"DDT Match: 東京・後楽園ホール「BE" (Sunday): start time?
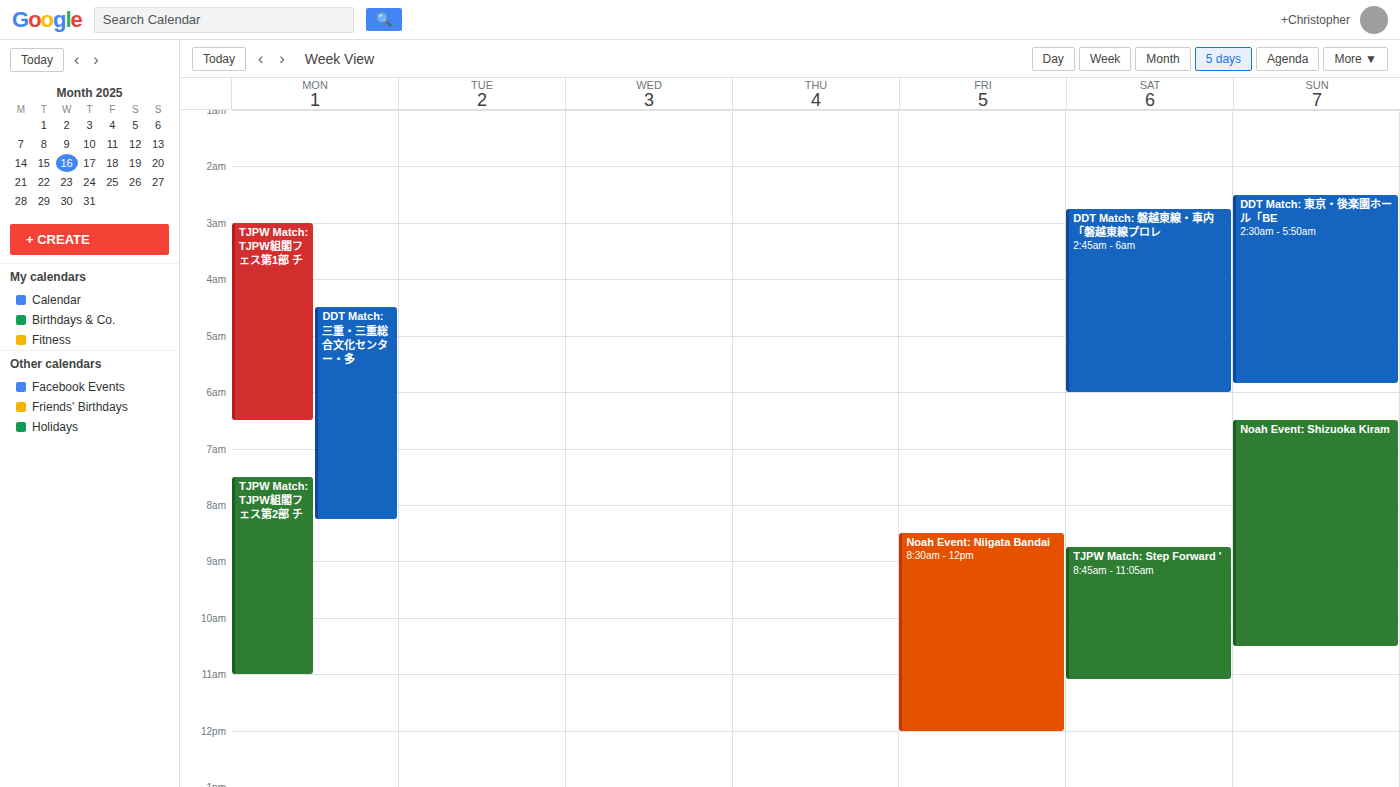
2:30 AM